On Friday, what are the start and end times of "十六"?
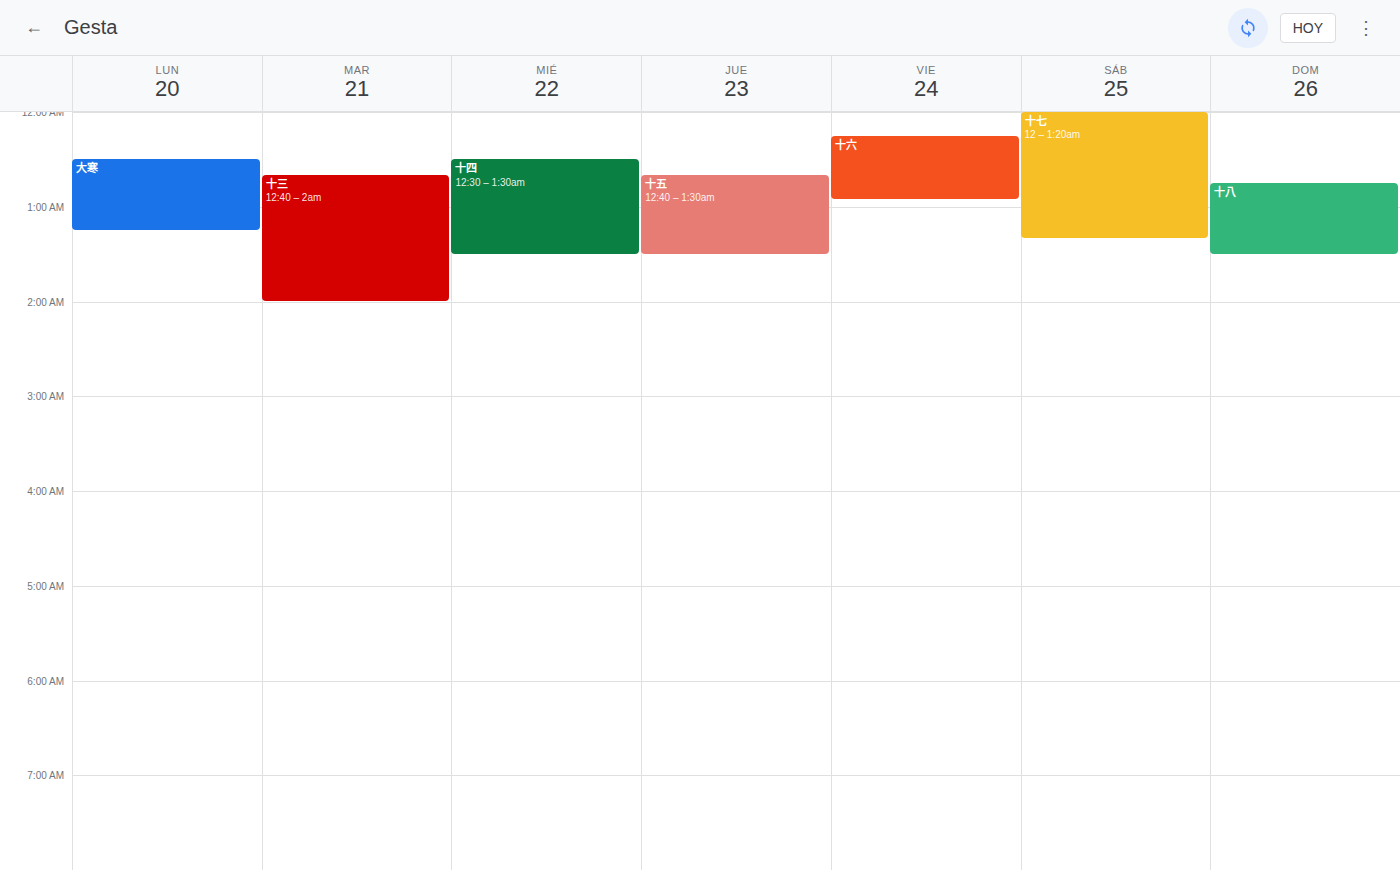
12:15 AM to 12:55 AM